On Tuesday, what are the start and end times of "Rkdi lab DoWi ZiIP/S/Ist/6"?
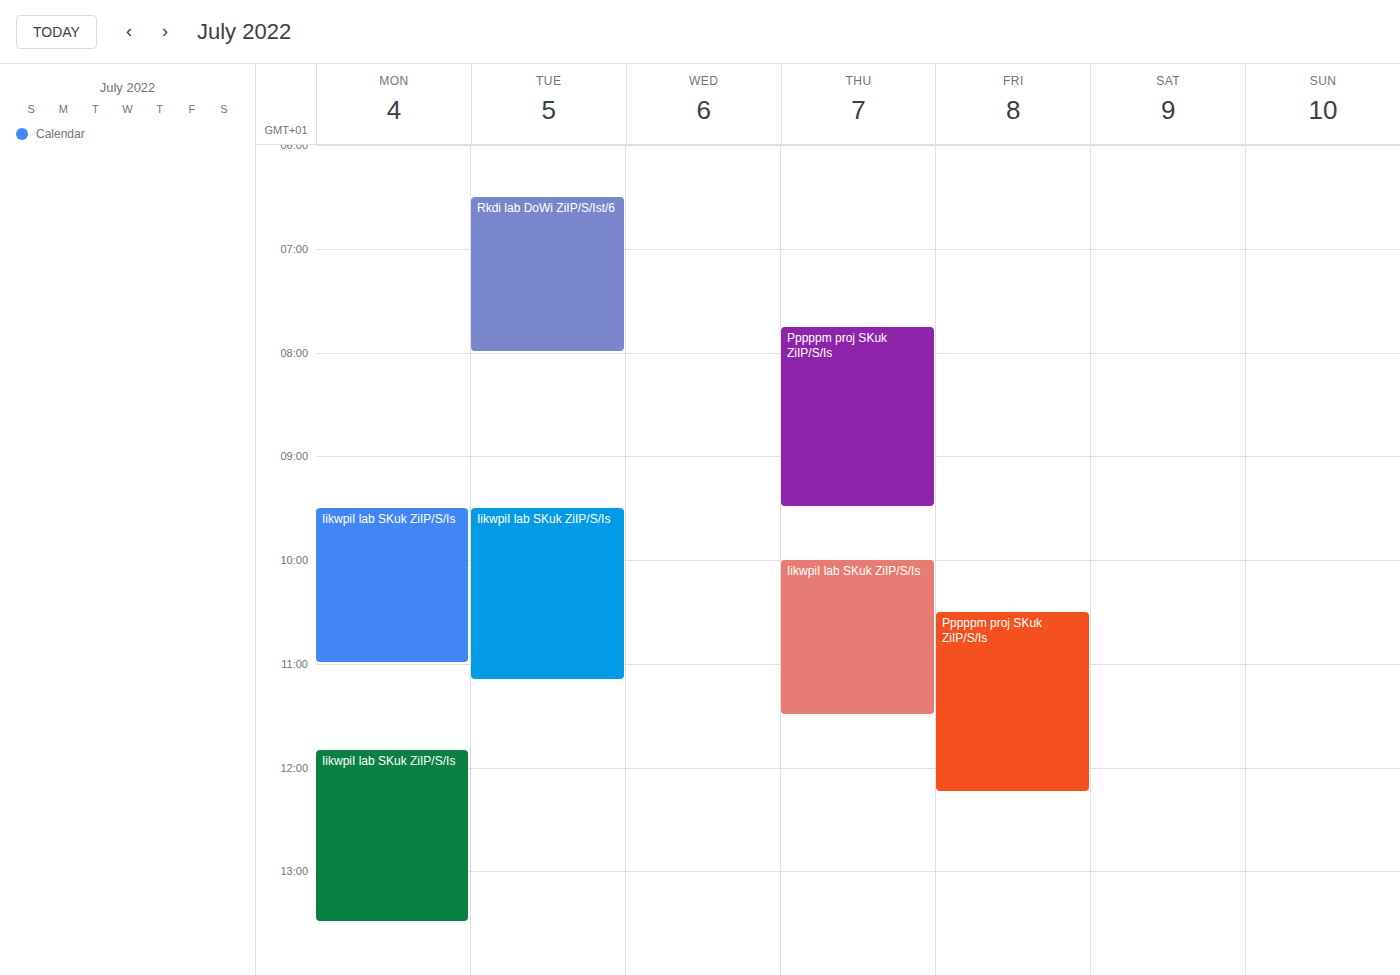
6:30 AM to 8:00 AM